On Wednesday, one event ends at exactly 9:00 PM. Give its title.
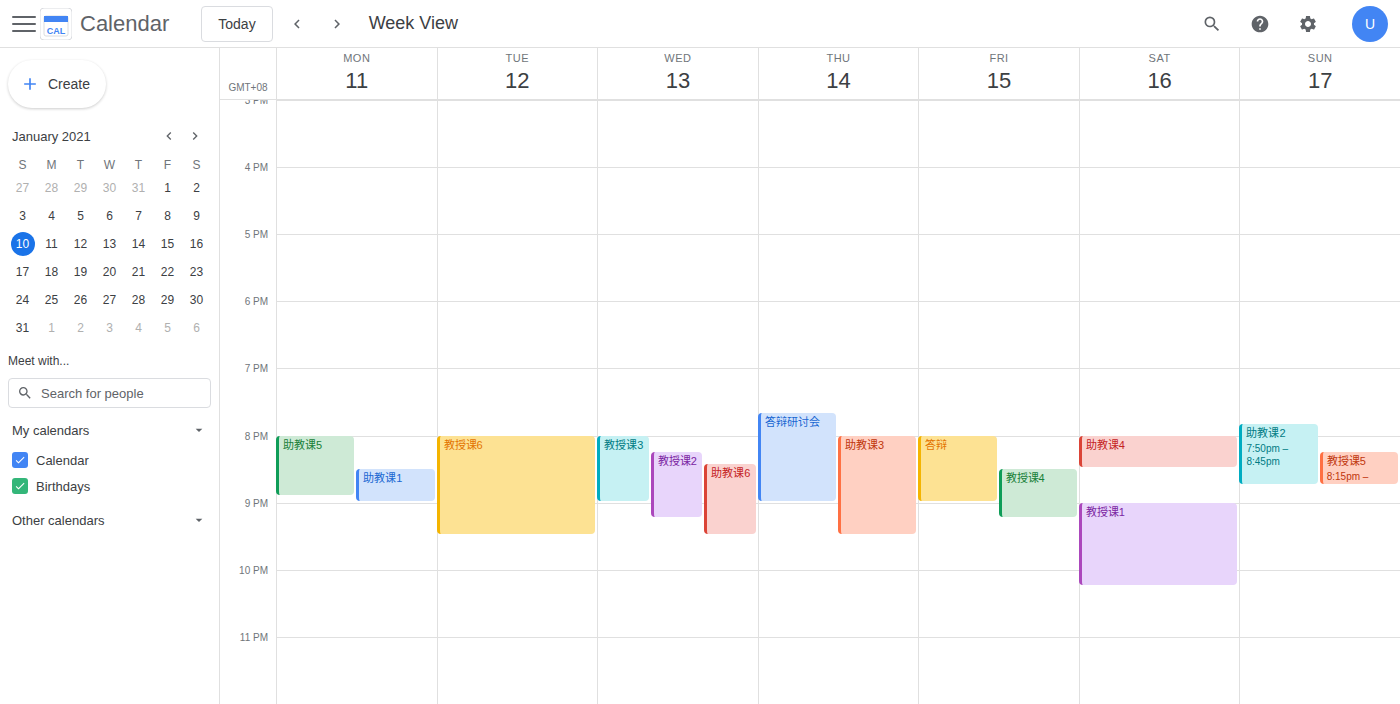
"教授课3"